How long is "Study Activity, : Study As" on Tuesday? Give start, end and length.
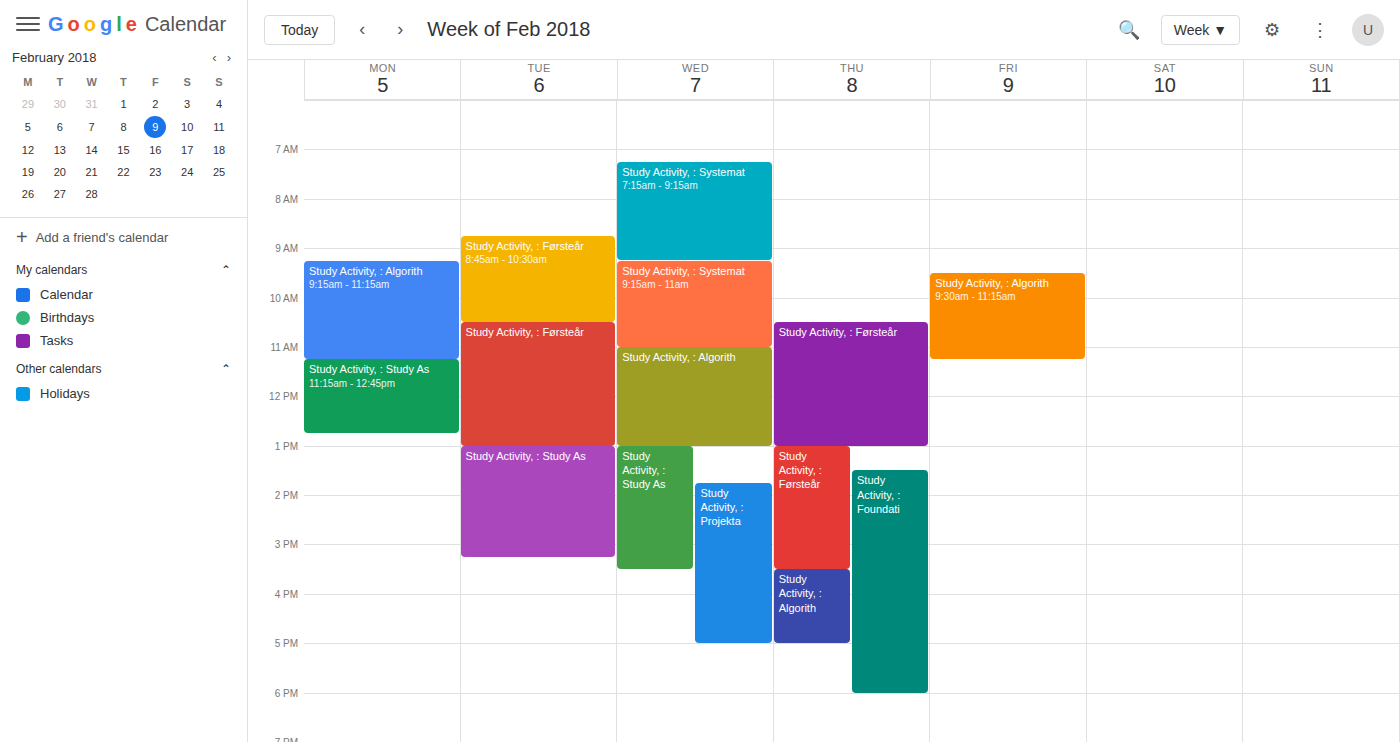
1:00 PM to 3:15 PM, 2 hours 15 minutes